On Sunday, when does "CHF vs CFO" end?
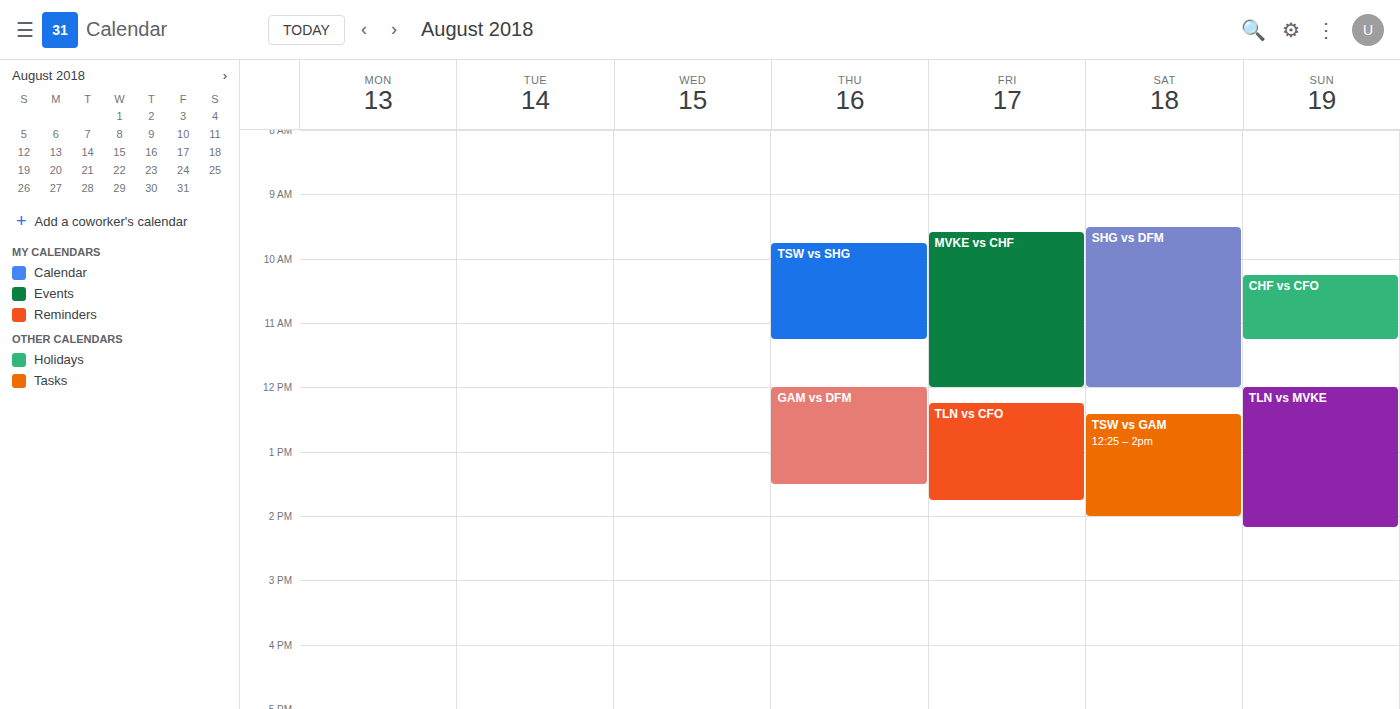
11:15 AM